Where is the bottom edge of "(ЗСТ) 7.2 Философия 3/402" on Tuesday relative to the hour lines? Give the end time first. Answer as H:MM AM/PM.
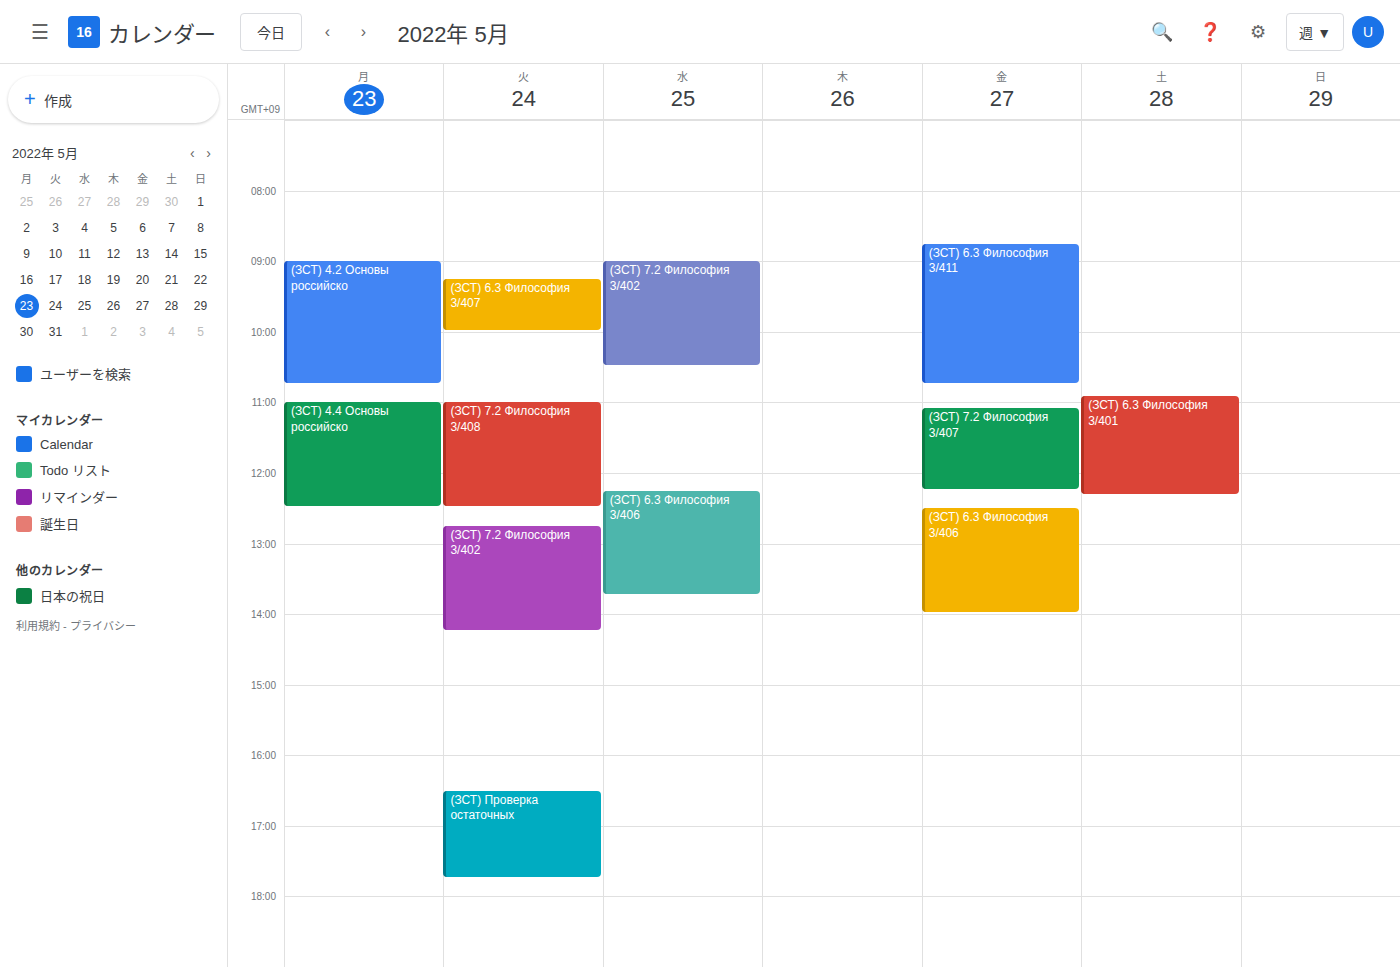
2:15 PM -- neither: a quarter of the way from the 2 PM line to the 3 PM line.